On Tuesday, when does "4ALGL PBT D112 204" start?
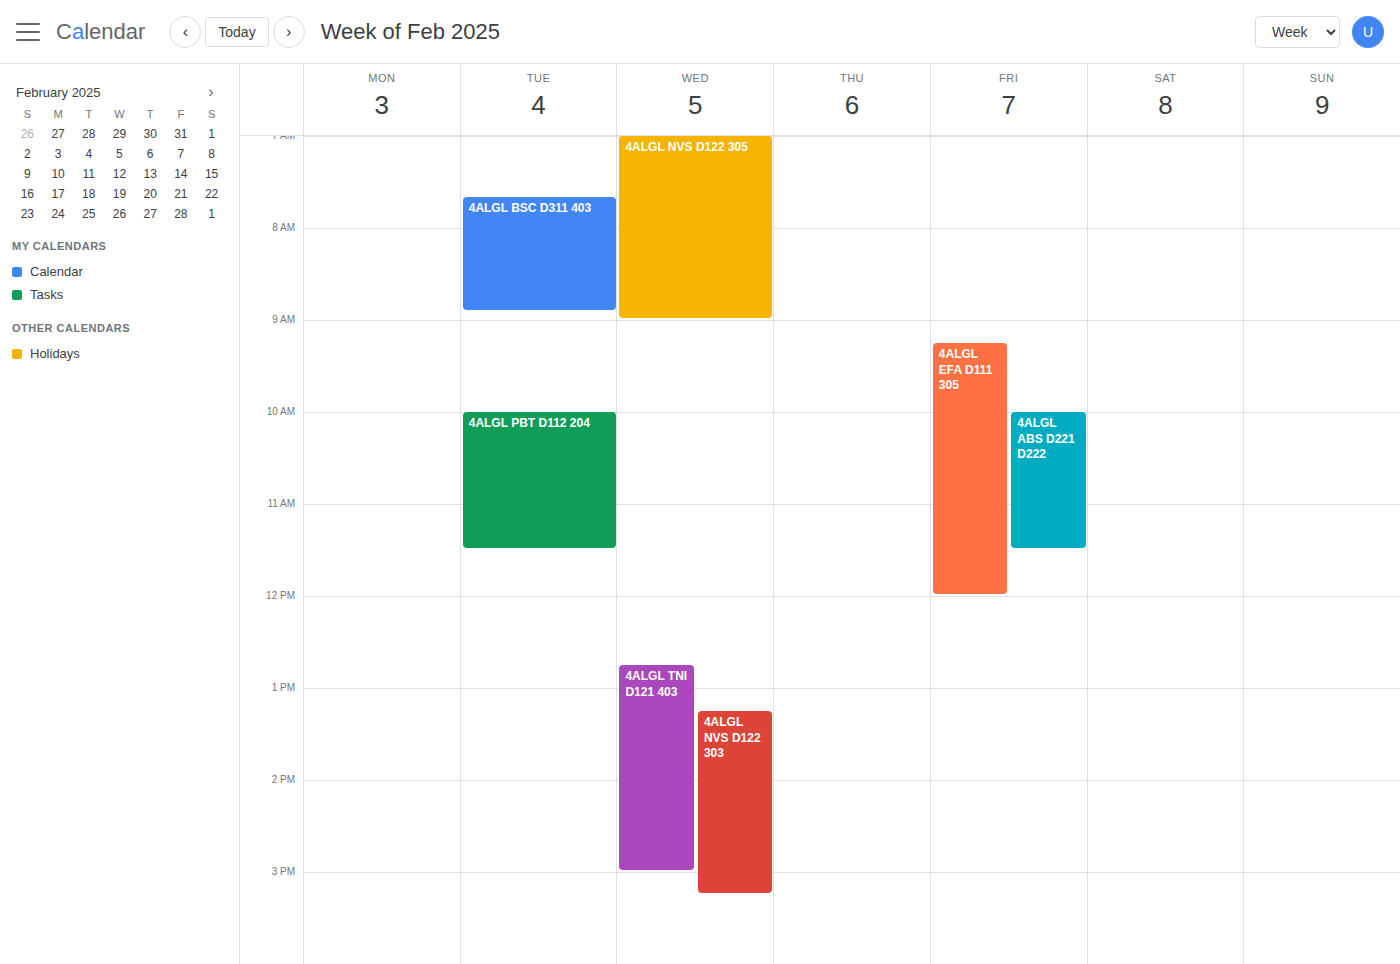
10:00 AM